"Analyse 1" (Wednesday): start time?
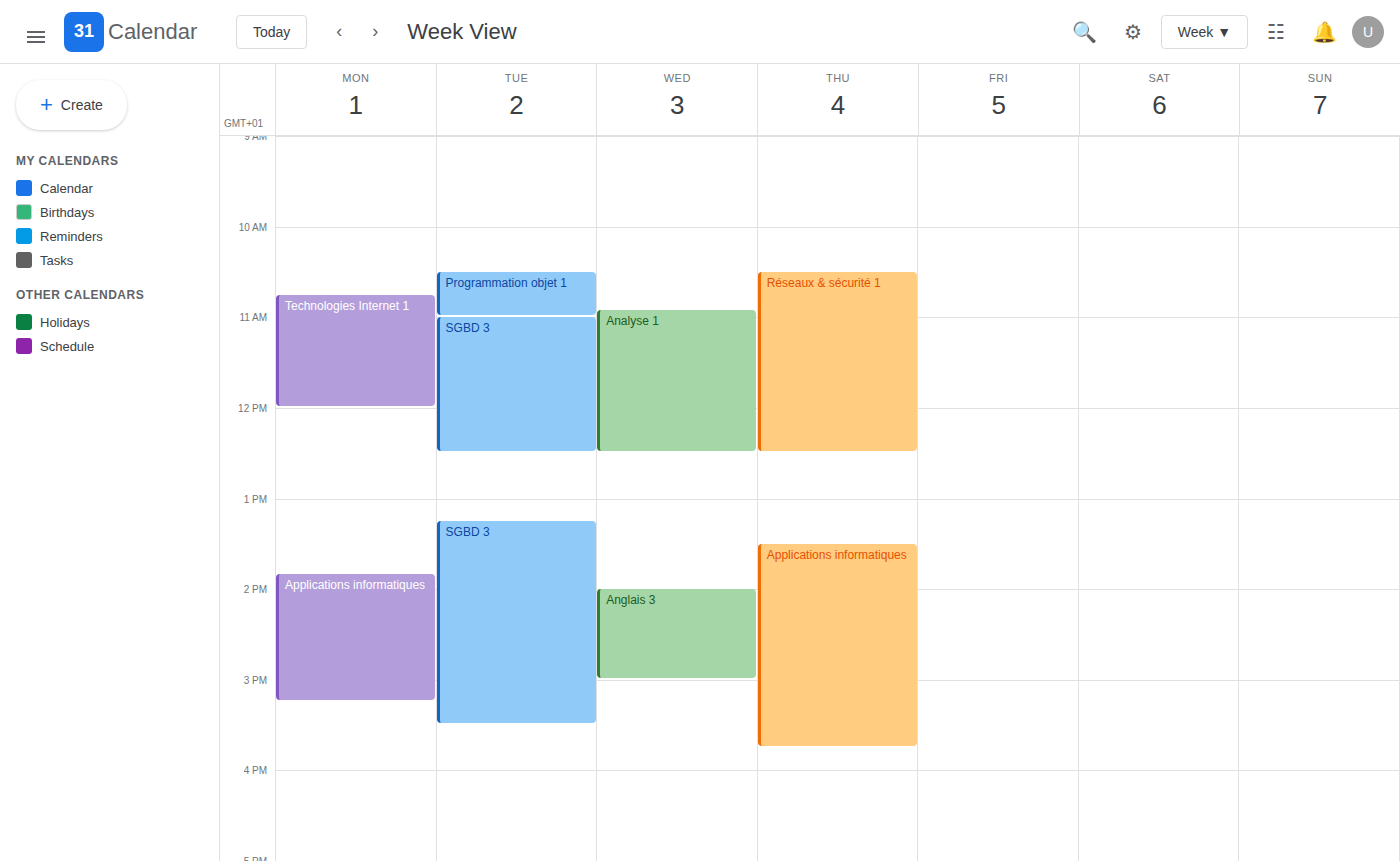
10:55 AM